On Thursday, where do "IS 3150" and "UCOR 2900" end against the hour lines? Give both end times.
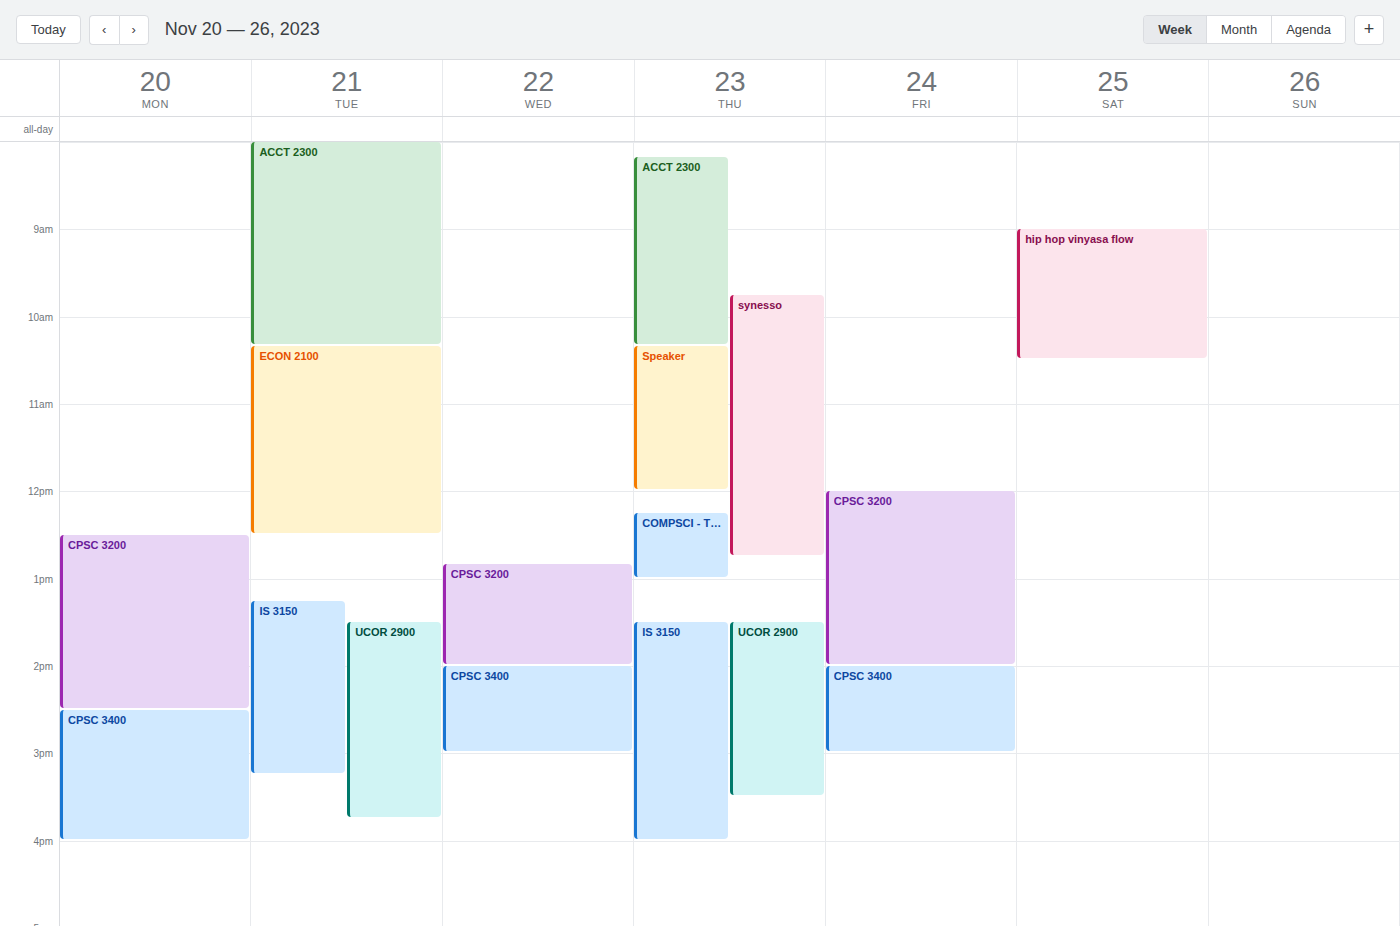
"IS 3150": 16:00, exactly on the 16:00 line. "UCOR 2900": 15:30, halfway between the 15:00 and 16:00 lines.